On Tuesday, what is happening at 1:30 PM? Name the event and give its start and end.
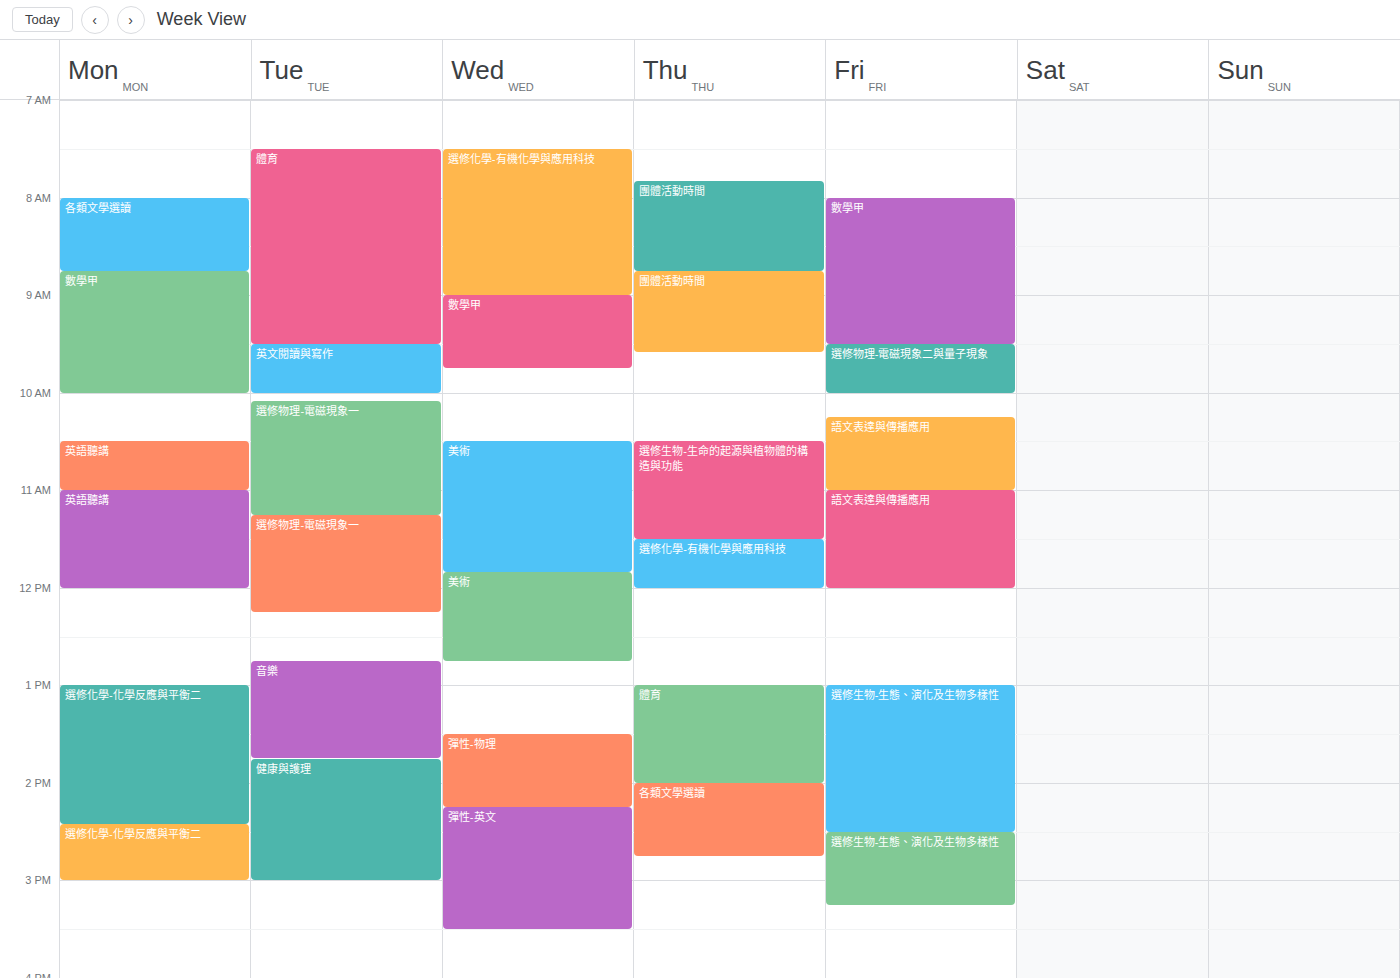
"音樂", 12:45 PM to 1:45 PM